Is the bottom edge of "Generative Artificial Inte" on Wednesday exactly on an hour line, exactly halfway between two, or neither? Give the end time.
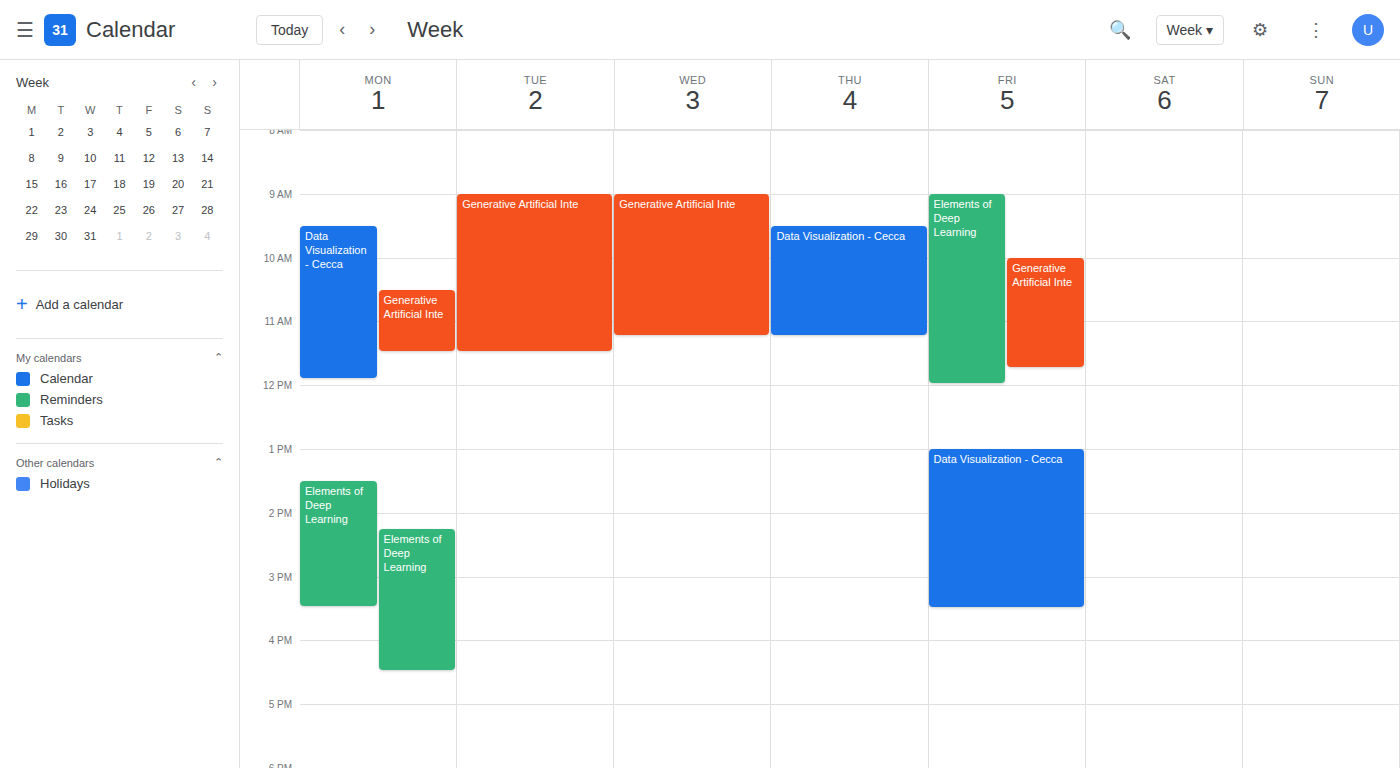
11:15 AM -- neither: a quarter of the way from the 11 AM line to the 12 PM line.